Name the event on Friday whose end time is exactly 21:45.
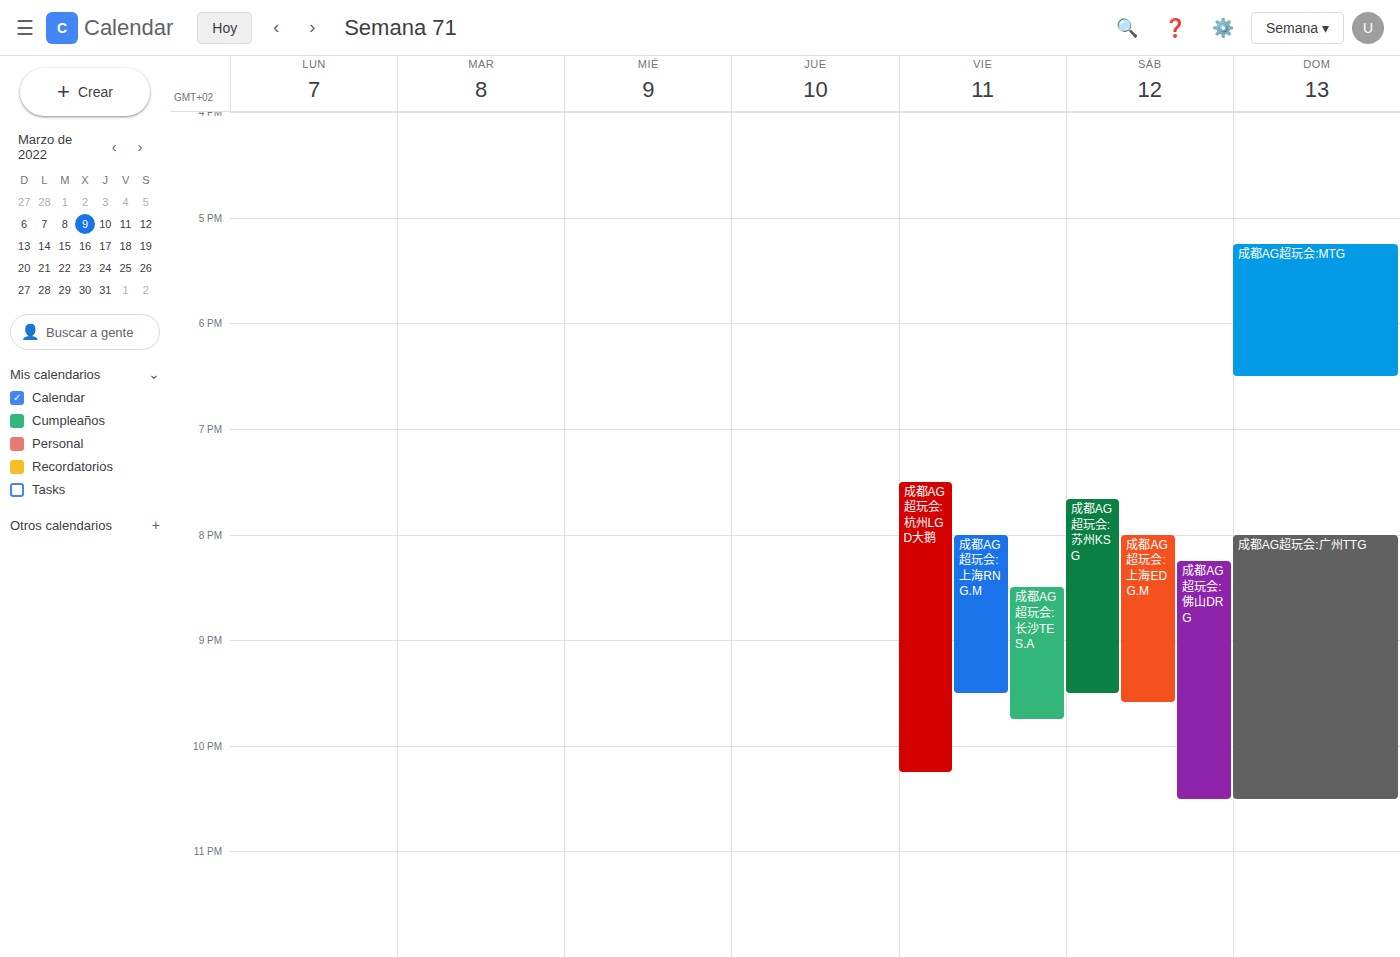
"成都AG超玩会:长沙TES.A"